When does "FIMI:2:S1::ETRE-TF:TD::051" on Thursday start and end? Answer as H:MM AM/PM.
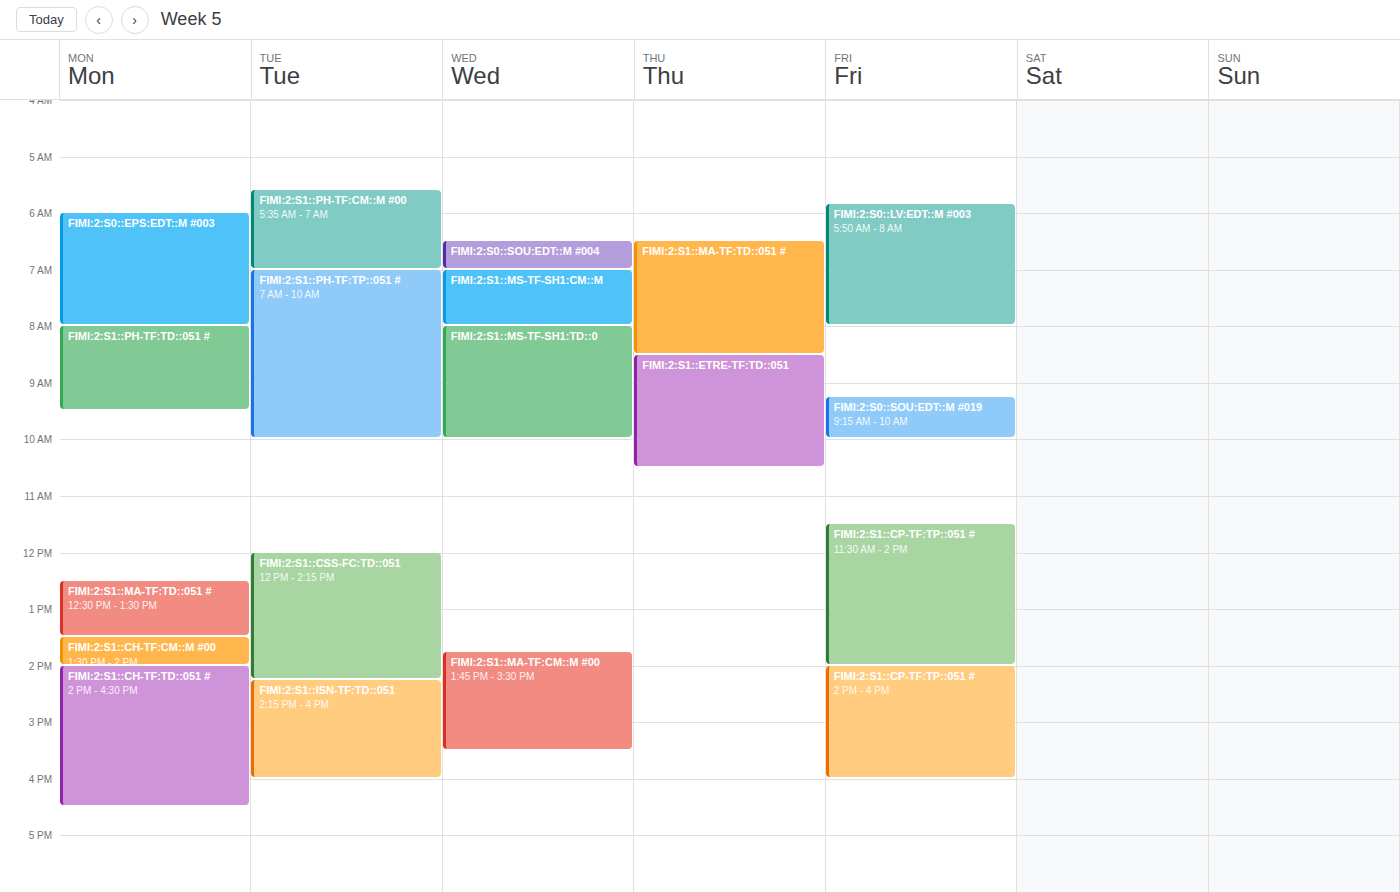
8:30 AM to 10:30 AM